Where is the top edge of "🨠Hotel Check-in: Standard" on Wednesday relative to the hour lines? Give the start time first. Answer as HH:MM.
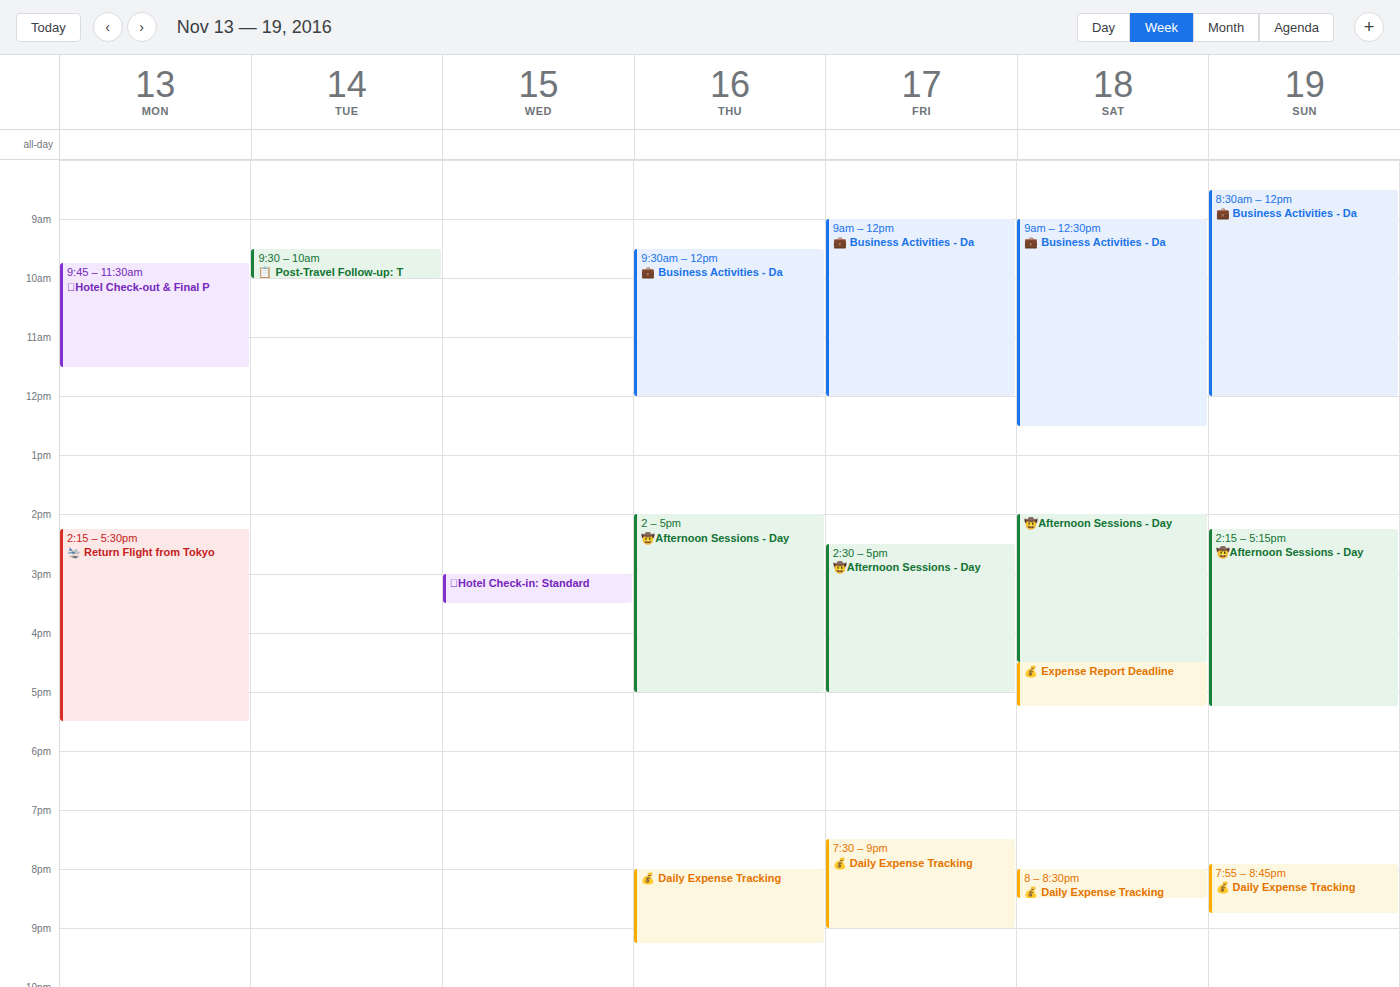
15:00 -- exactly on the 15:00 line.